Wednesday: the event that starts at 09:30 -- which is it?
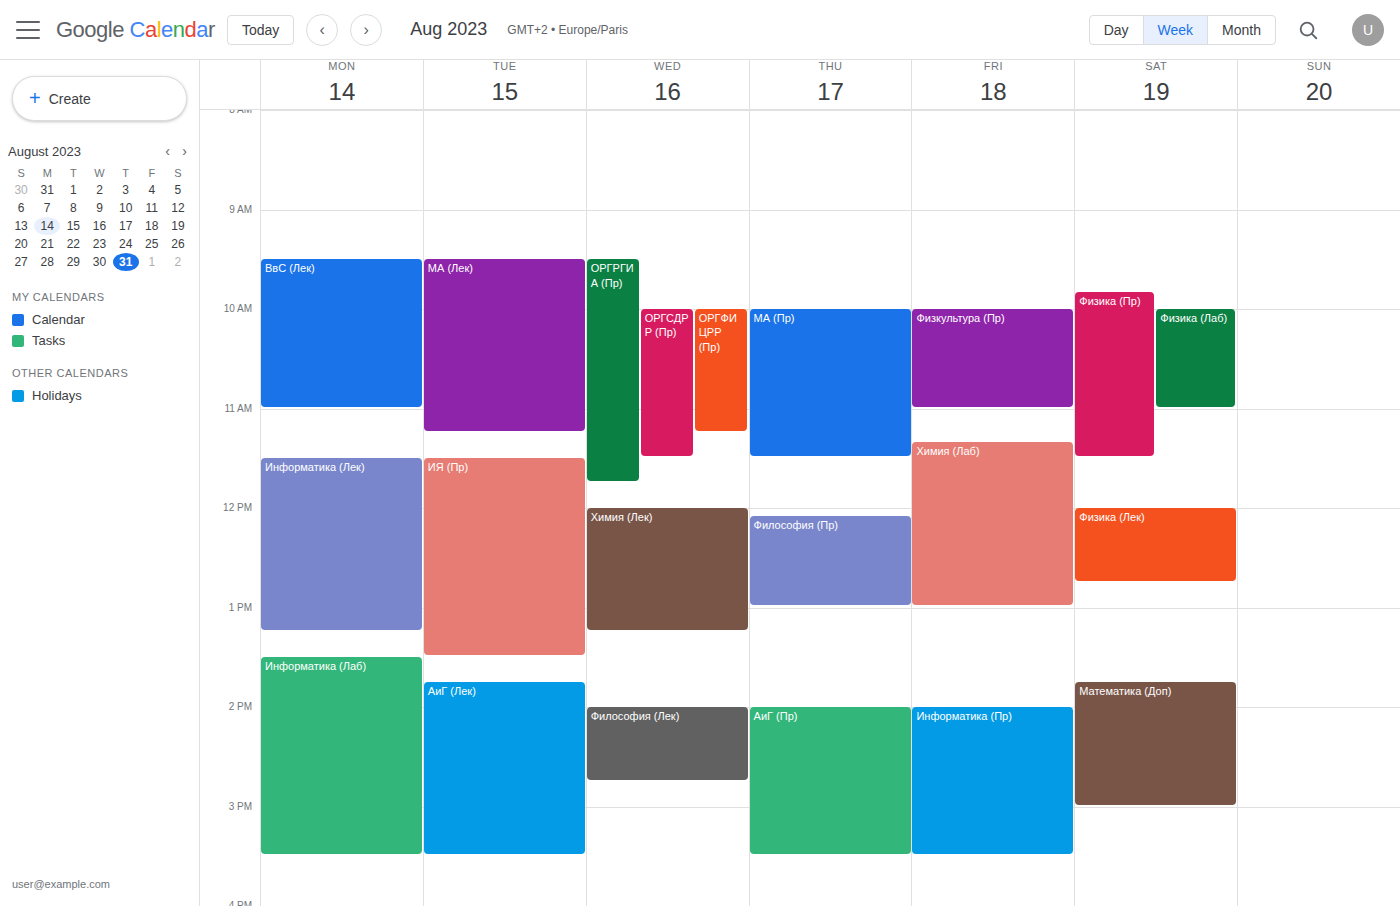
"ОРГРГИА (Пр)"